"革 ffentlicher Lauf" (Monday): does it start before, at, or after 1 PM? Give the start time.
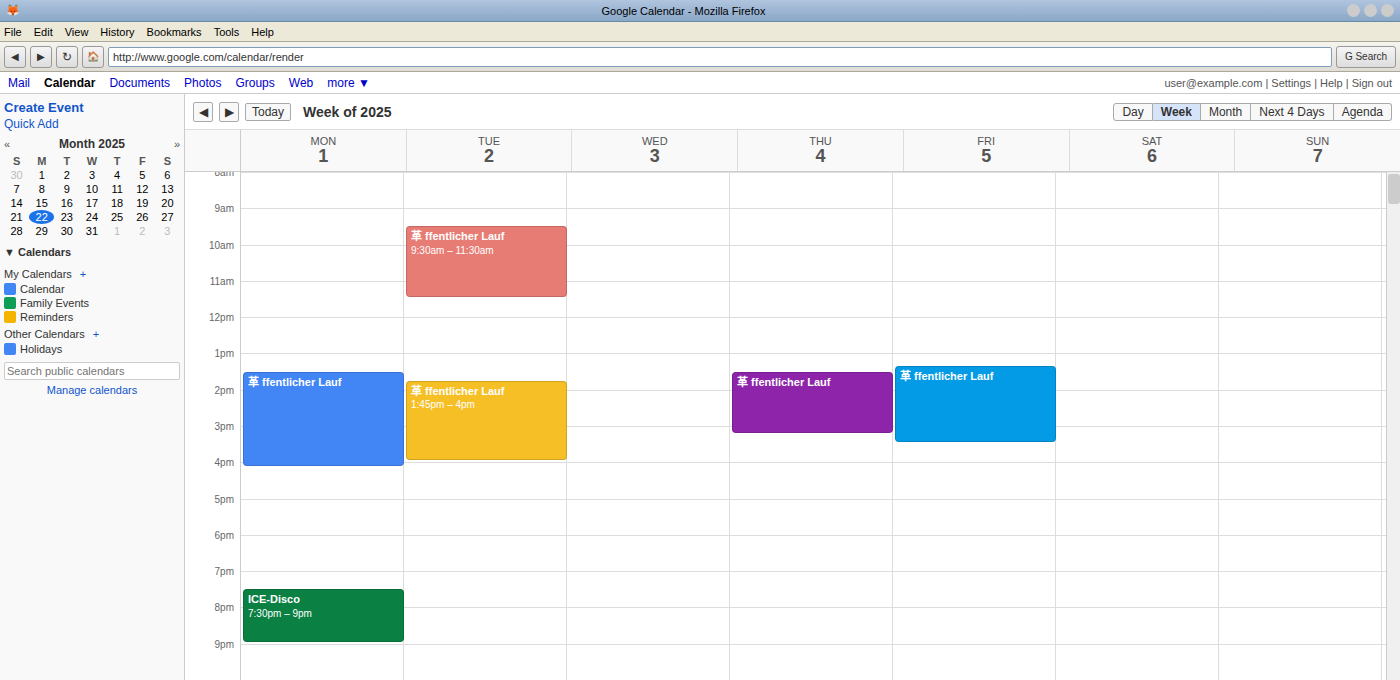
1:30 PM -- after 1 PM, 30 minutes below the 1 PM line.